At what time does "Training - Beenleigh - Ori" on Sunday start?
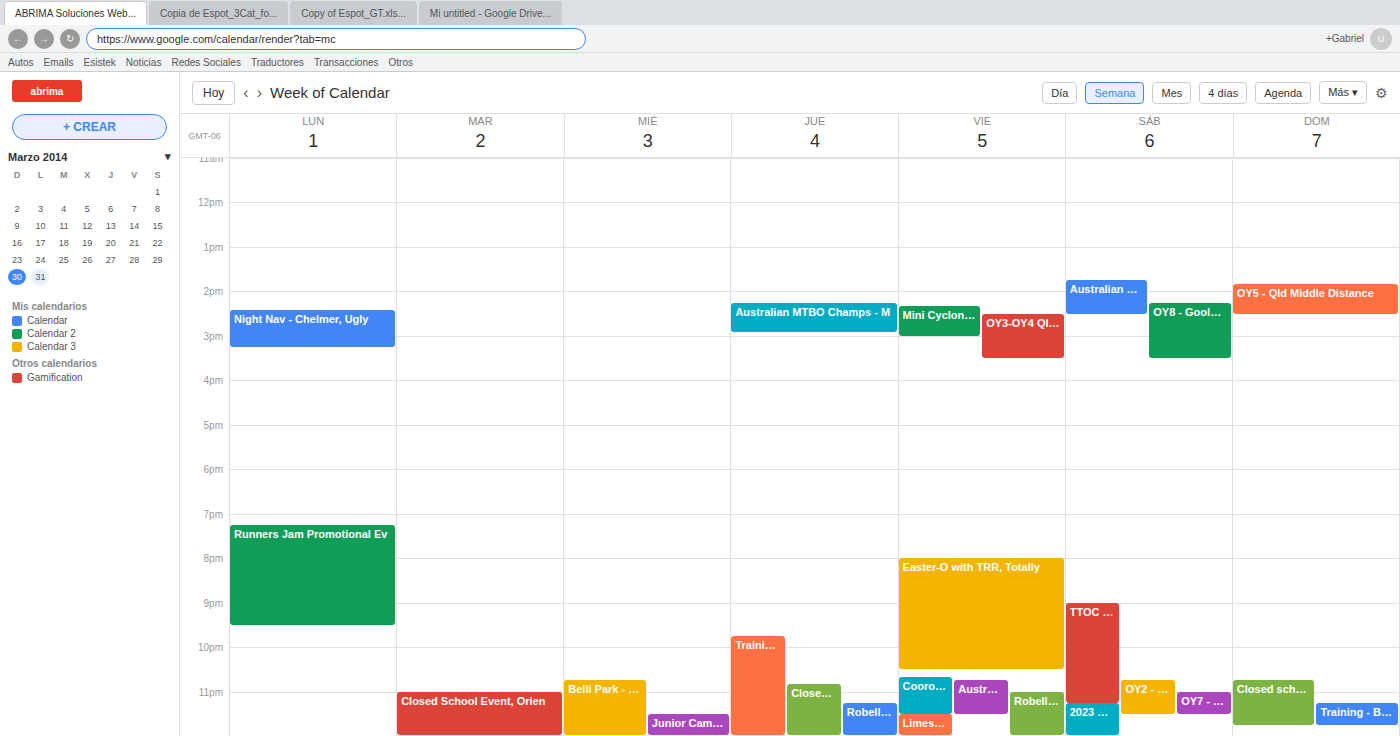
11:15 PM